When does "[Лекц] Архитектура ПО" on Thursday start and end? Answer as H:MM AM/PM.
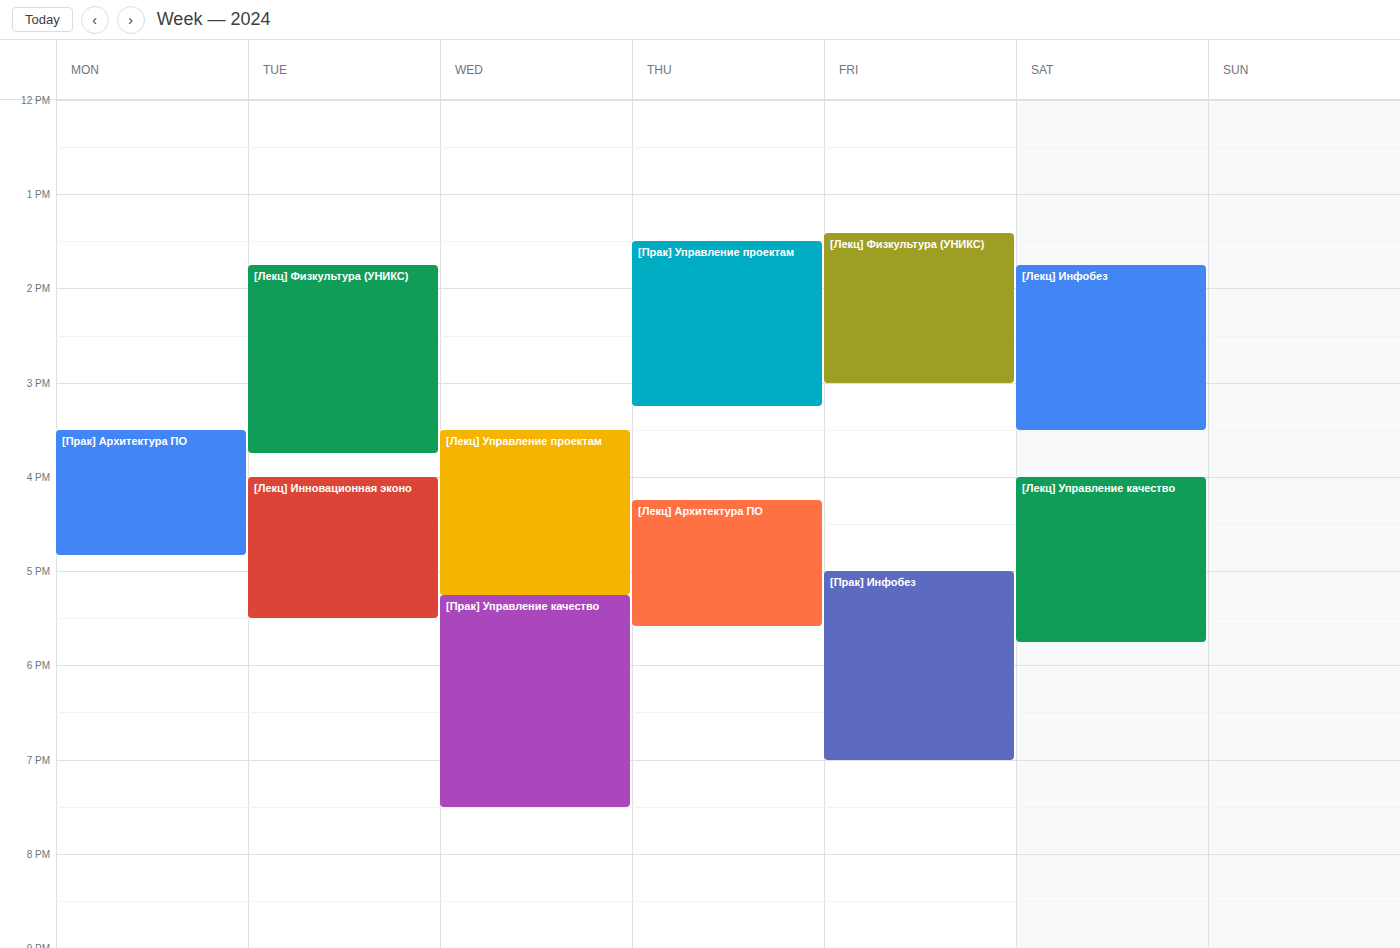
4:15 PM to 5:35 PM